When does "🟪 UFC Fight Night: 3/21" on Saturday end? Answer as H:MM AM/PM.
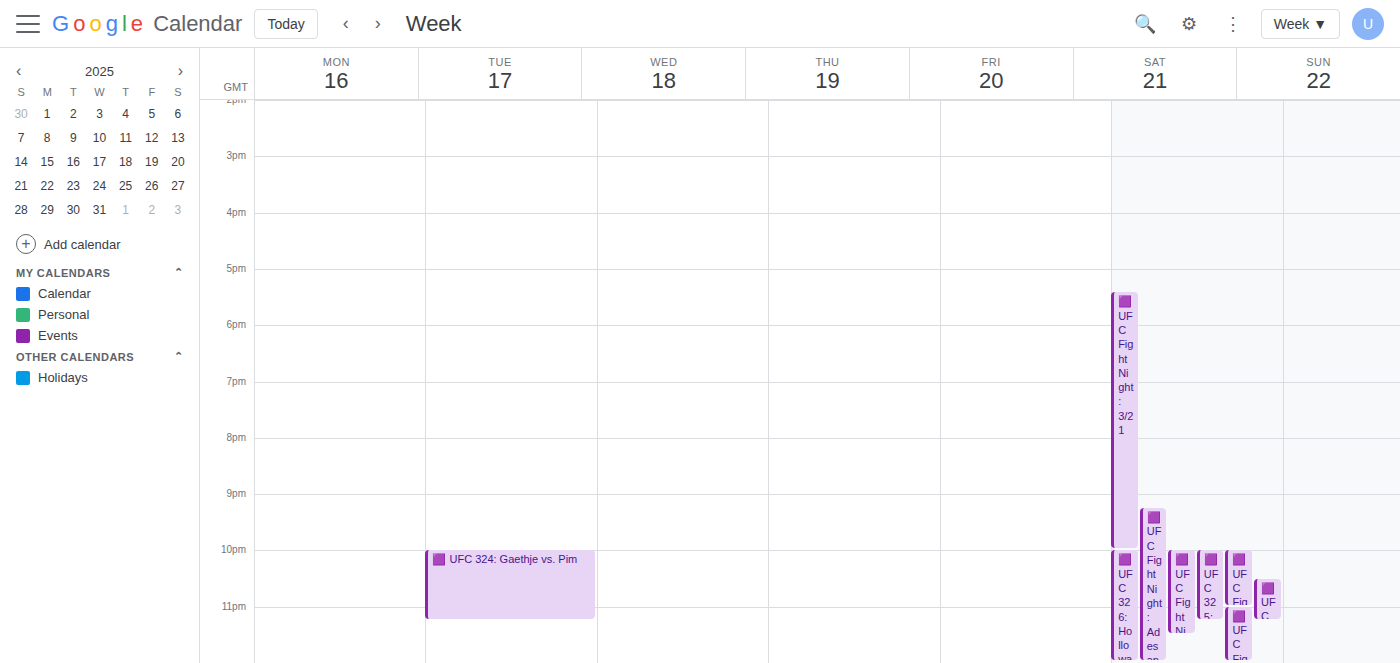
10:00 PM